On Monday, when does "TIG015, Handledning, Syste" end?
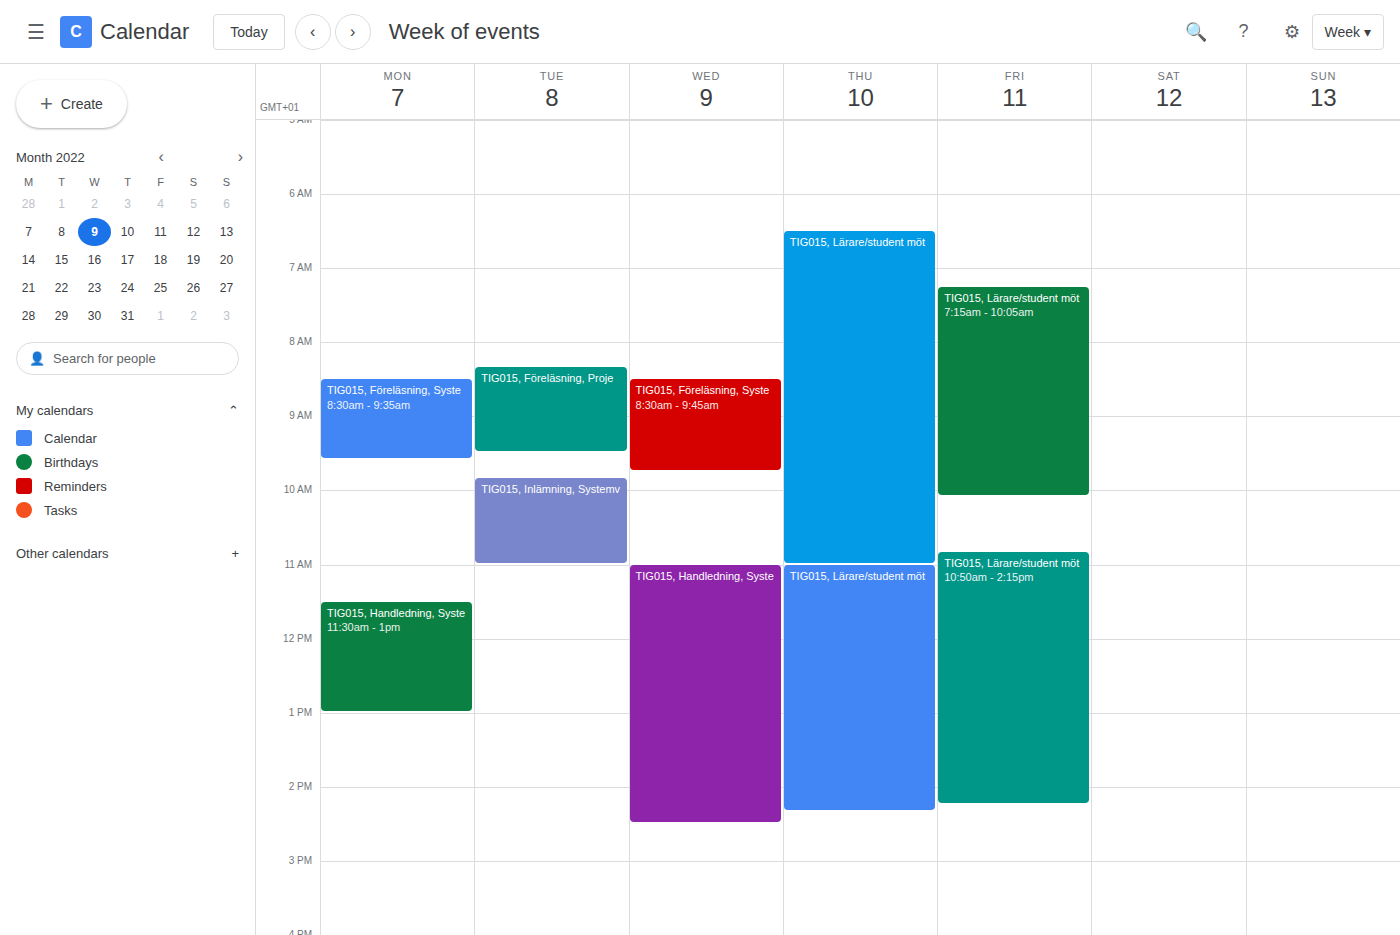
1:00 PM